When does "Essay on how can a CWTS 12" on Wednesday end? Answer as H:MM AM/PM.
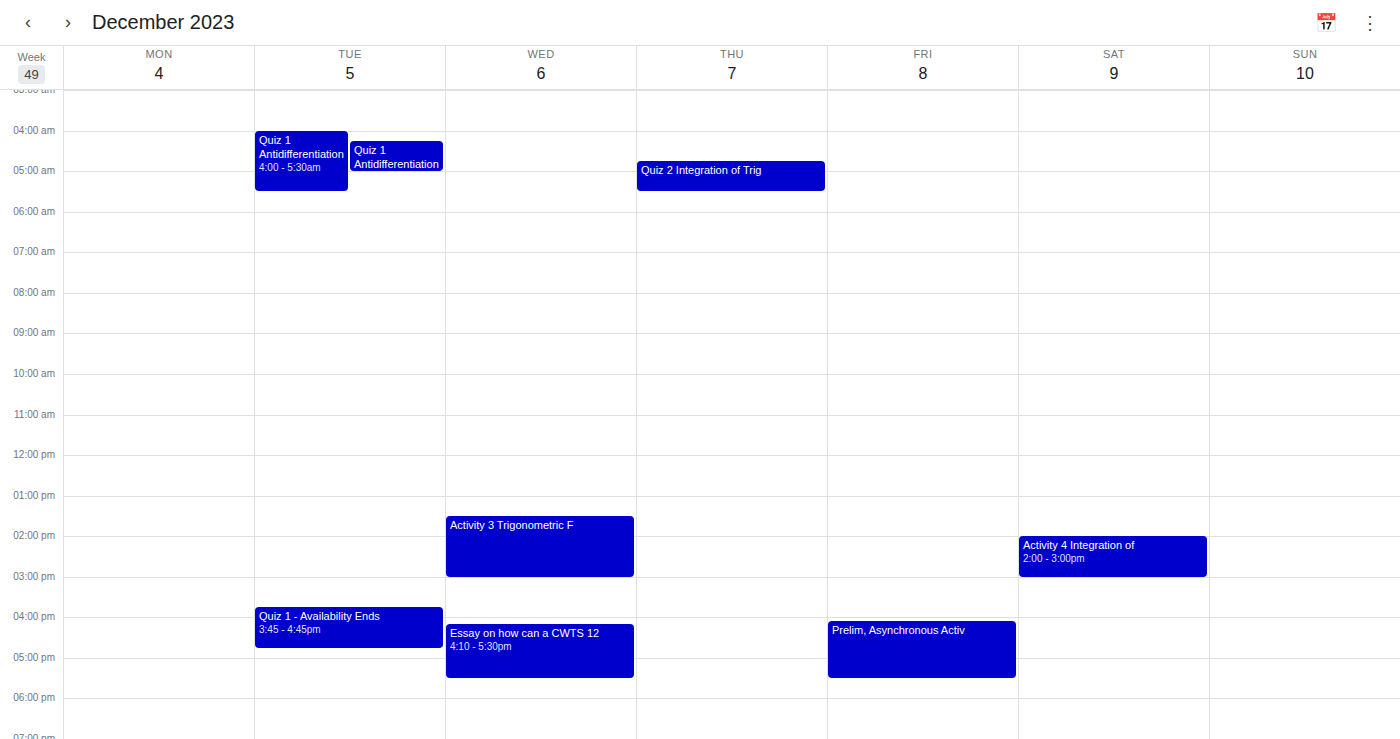
5:30 PM